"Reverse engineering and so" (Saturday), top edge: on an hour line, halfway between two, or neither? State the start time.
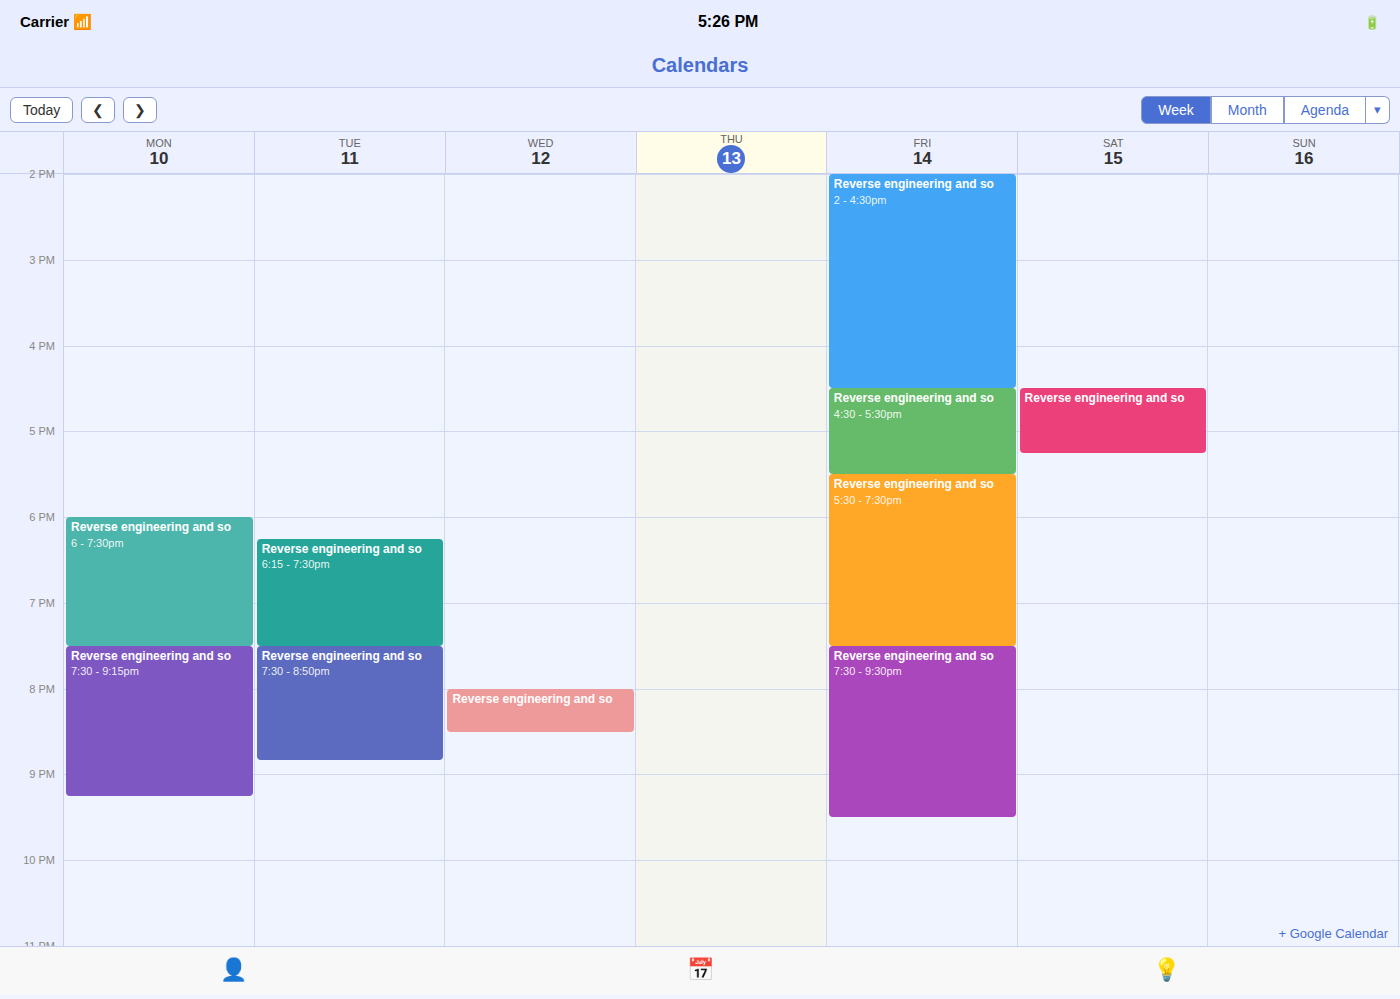
4:30 PM -- halfway between the 4 PM and 5 PM lines.